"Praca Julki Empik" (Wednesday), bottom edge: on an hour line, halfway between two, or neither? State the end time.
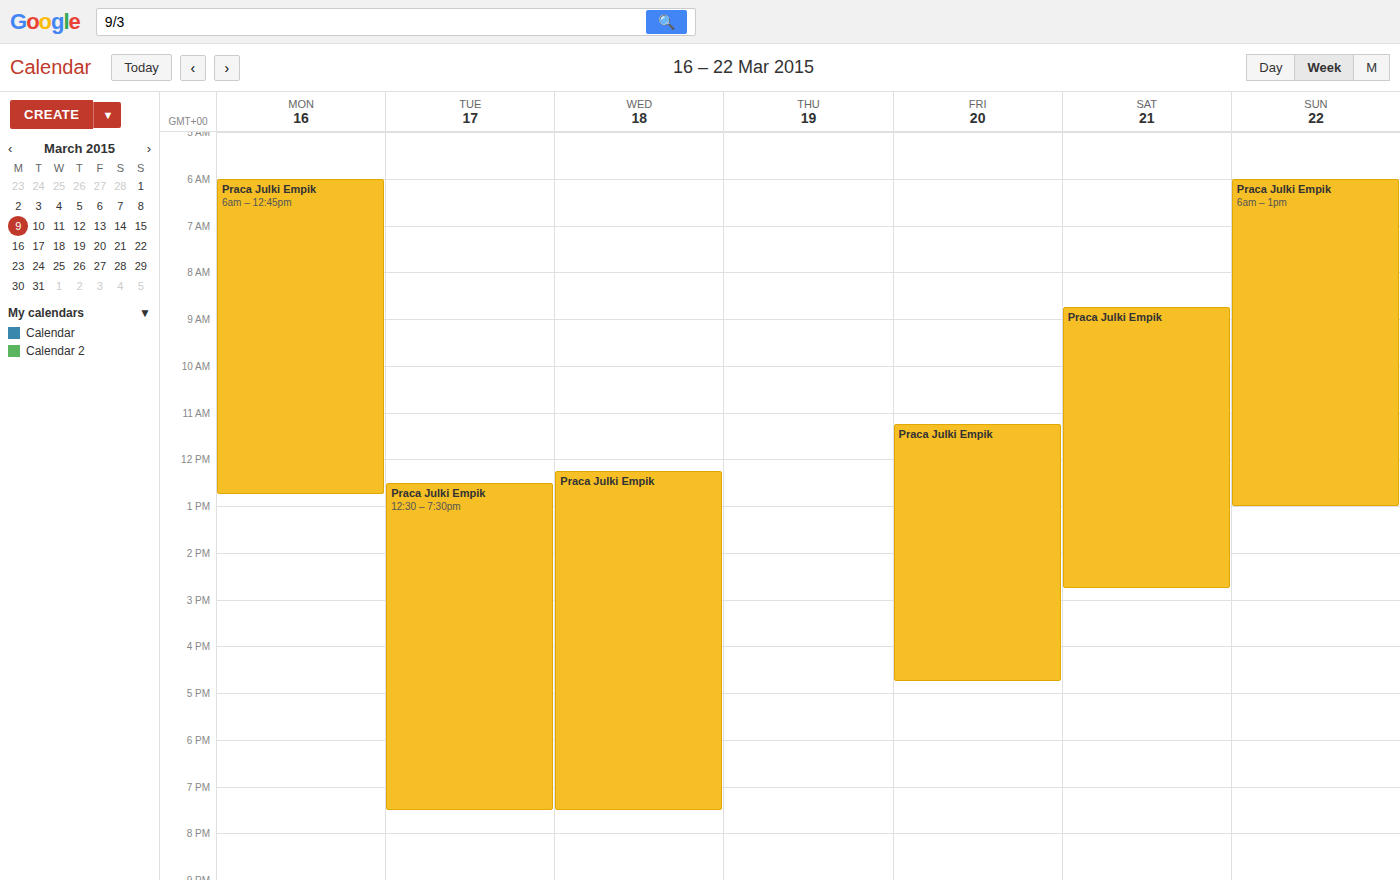
7:30 PM -- halfway between the 7 PM and 8 PM lines.